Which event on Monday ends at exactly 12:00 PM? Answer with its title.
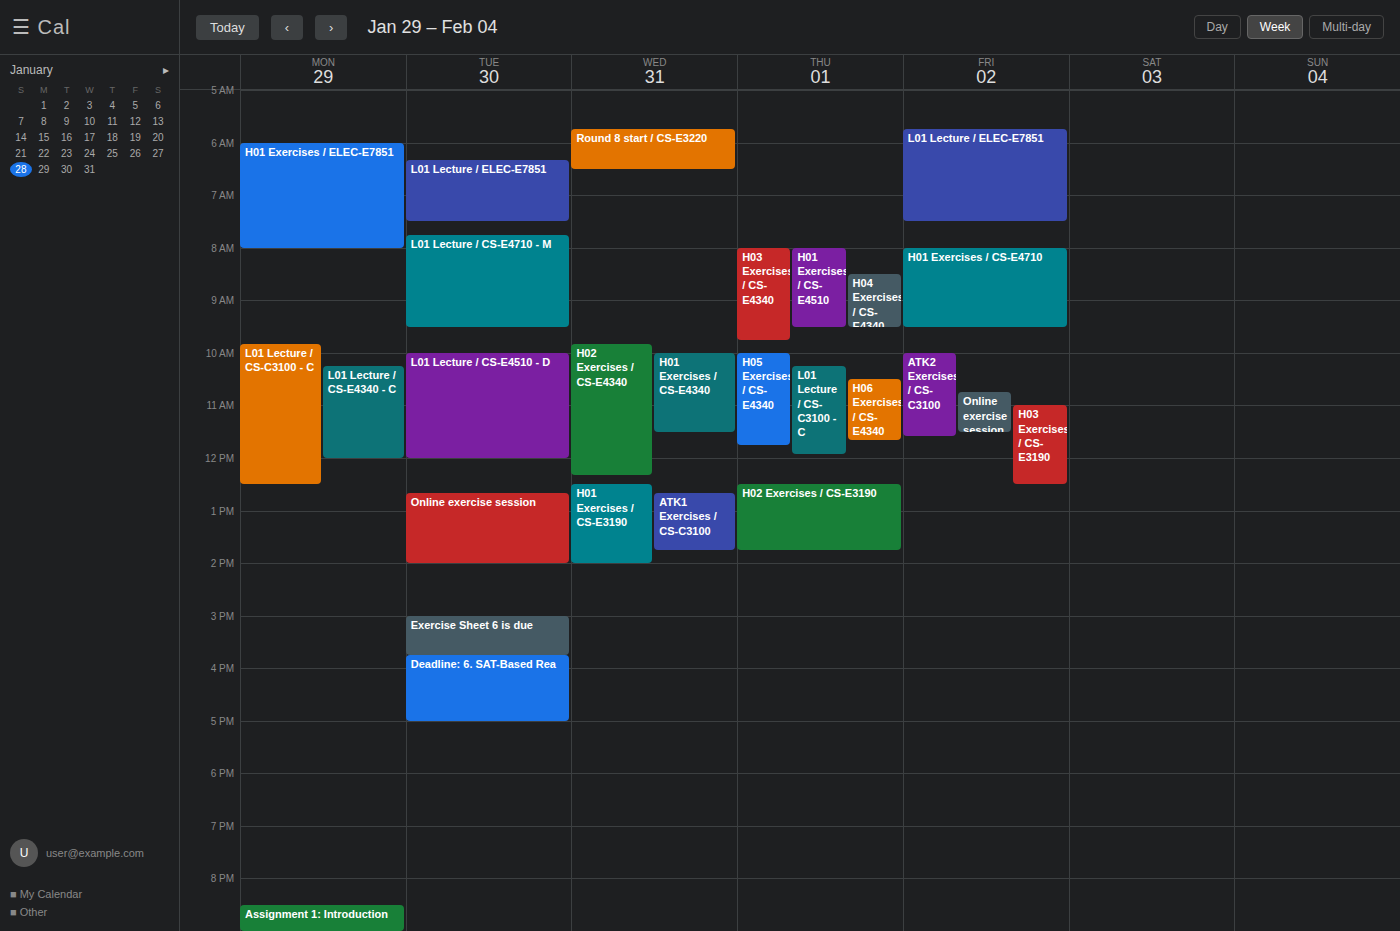
"L01 Lecture / CS-E4340 - C"